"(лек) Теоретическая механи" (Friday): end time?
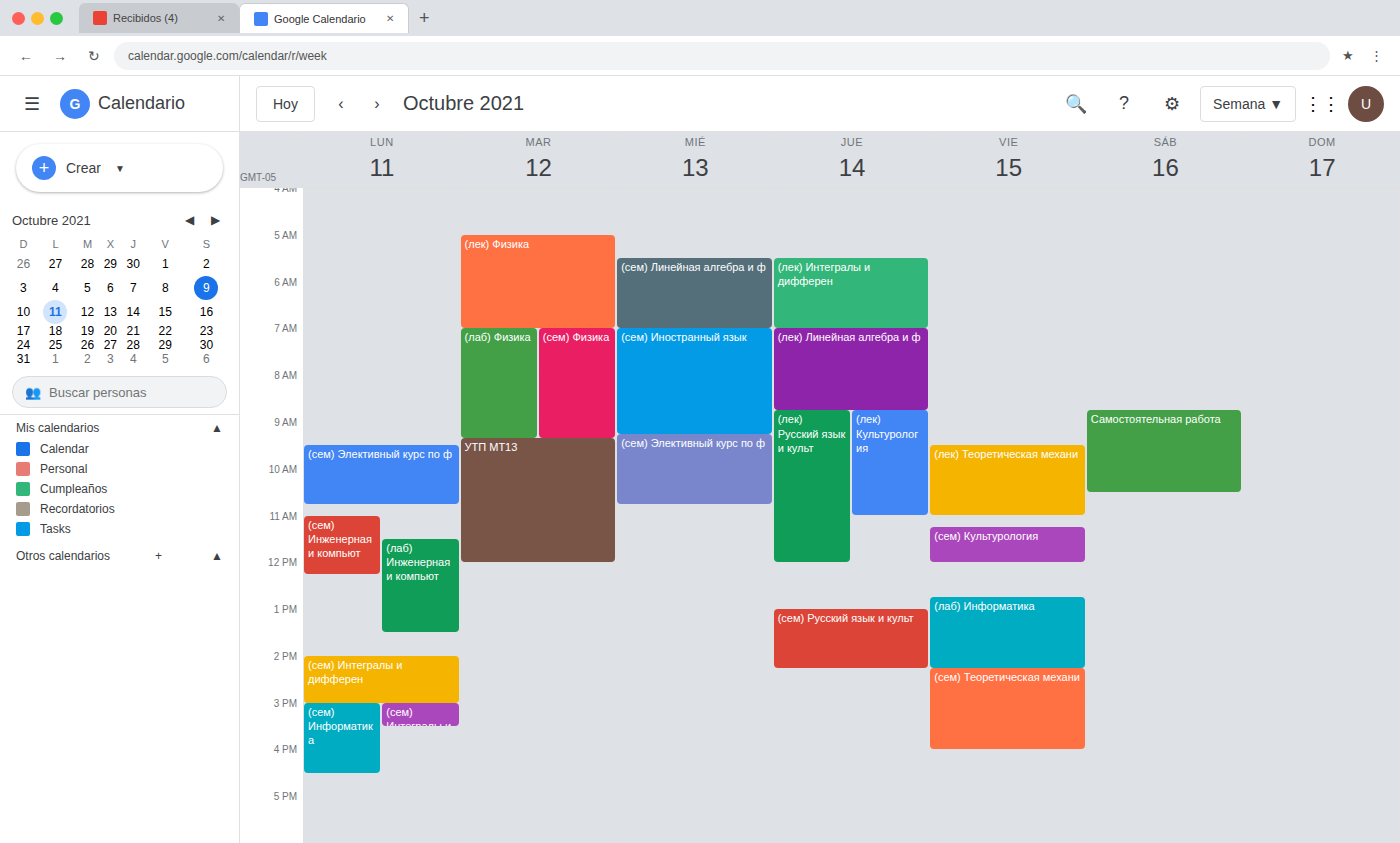
11:00 AM